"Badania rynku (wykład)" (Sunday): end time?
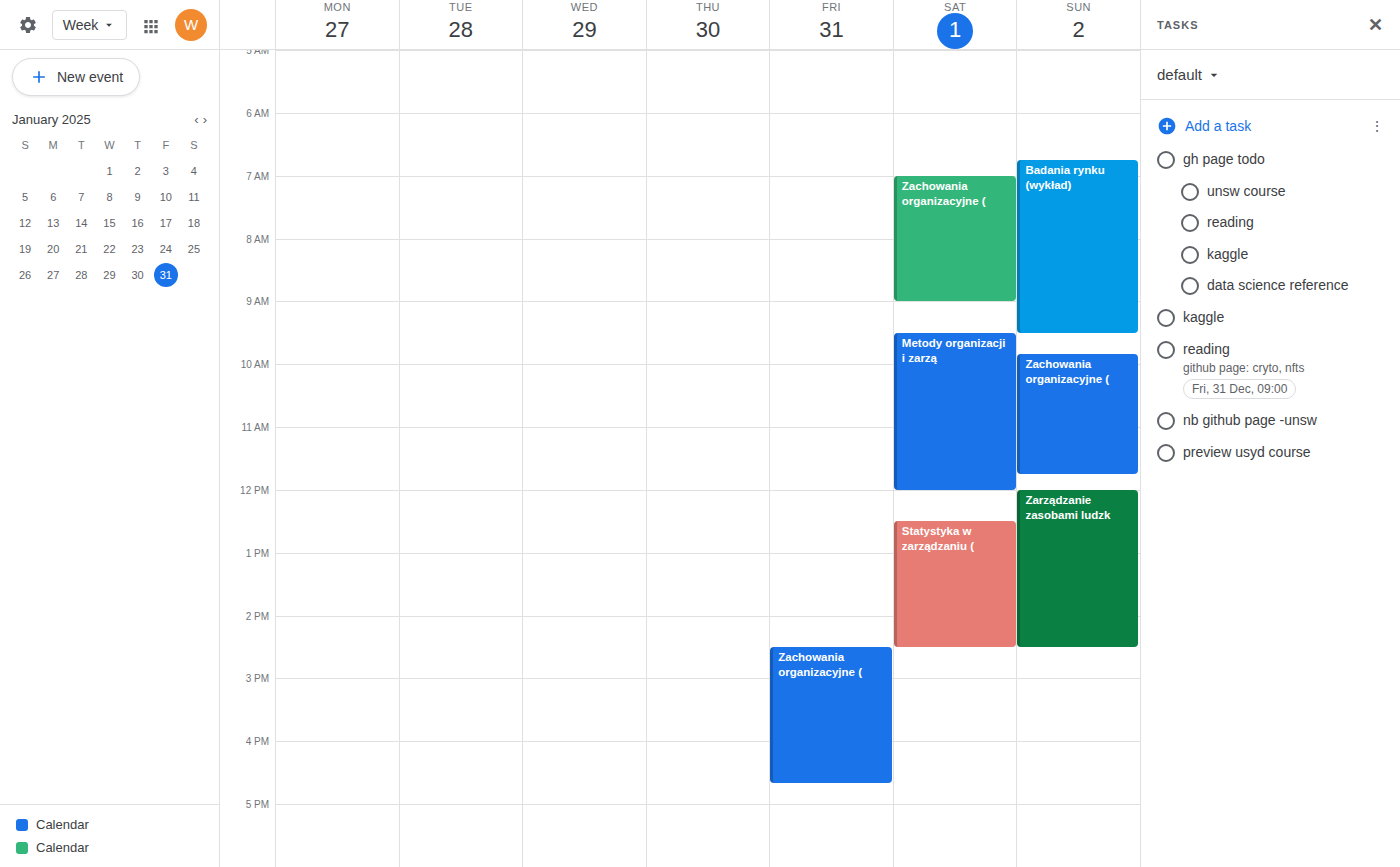
9:30 AM